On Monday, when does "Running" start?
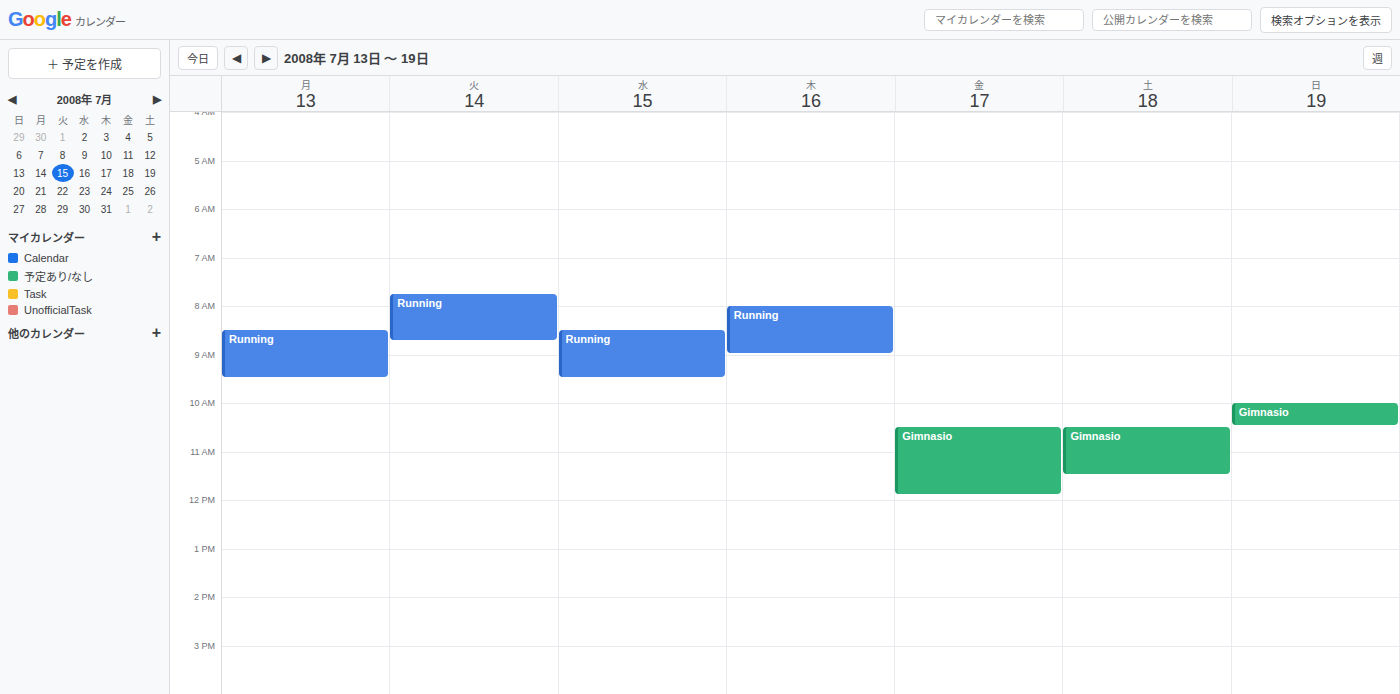
8:30 AM